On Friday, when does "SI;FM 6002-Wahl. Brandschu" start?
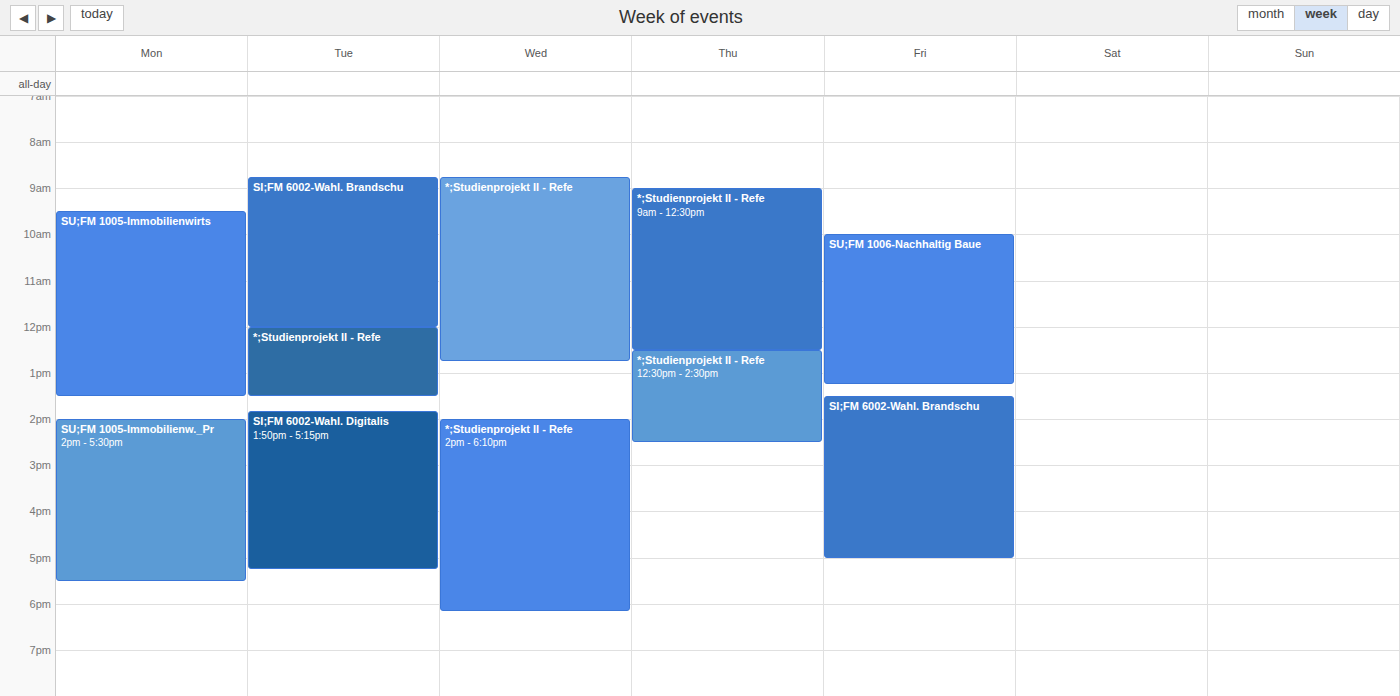
1:30 PM